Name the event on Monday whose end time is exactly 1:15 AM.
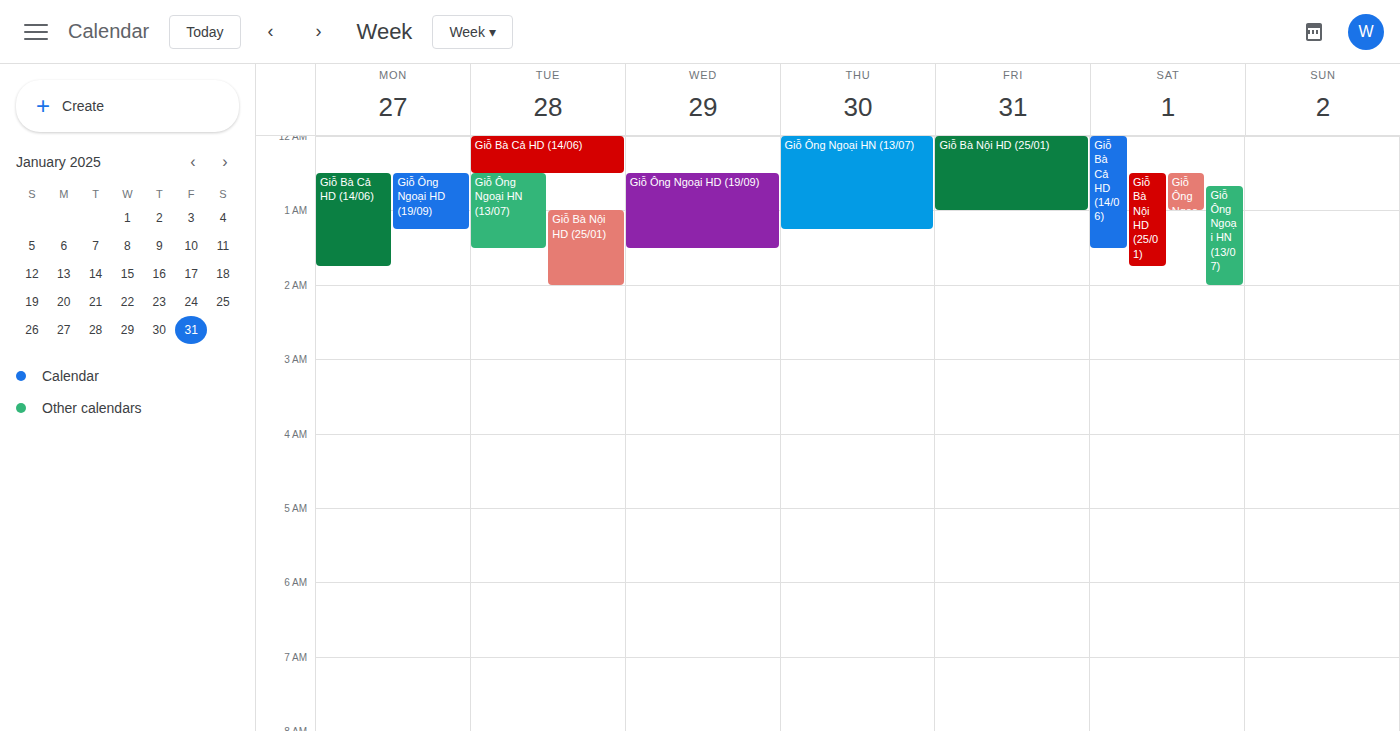
"Giỗ Ông Ngoại HD (19/09)"